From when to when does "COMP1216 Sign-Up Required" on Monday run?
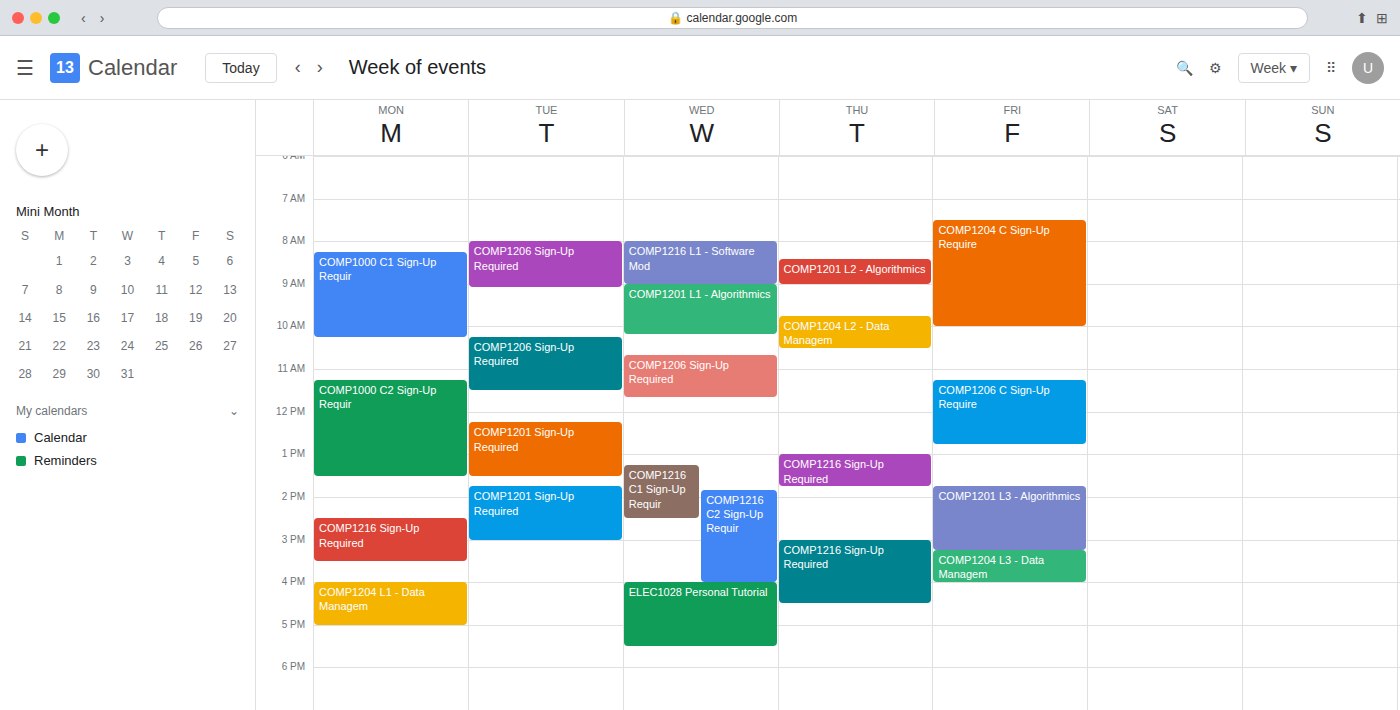
2:30 PM to 3:30 PM